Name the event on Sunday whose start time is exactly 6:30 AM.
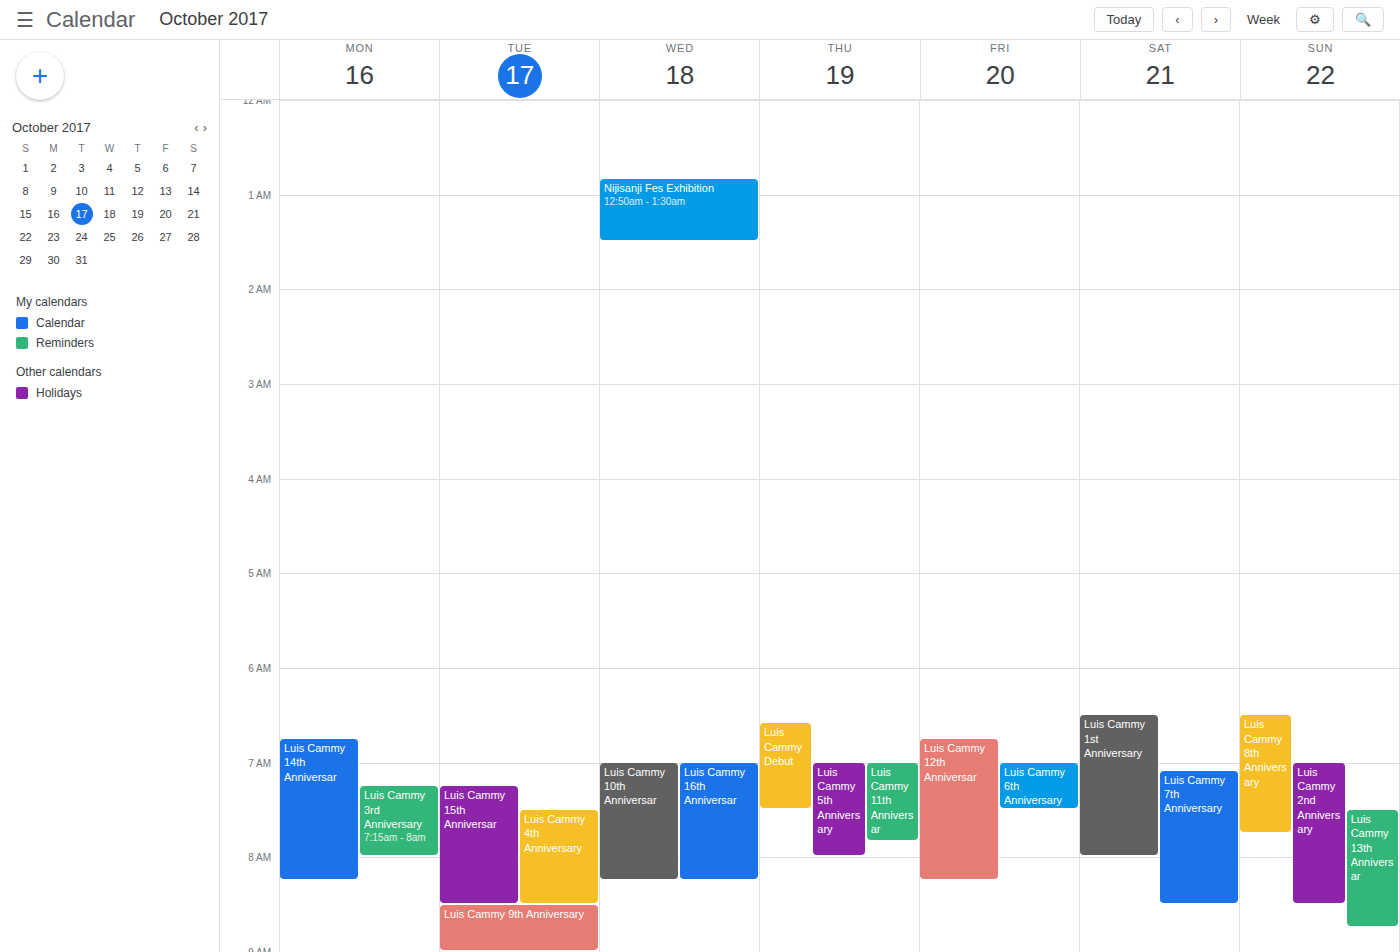
"Luis Cammy 8th Anniversary"